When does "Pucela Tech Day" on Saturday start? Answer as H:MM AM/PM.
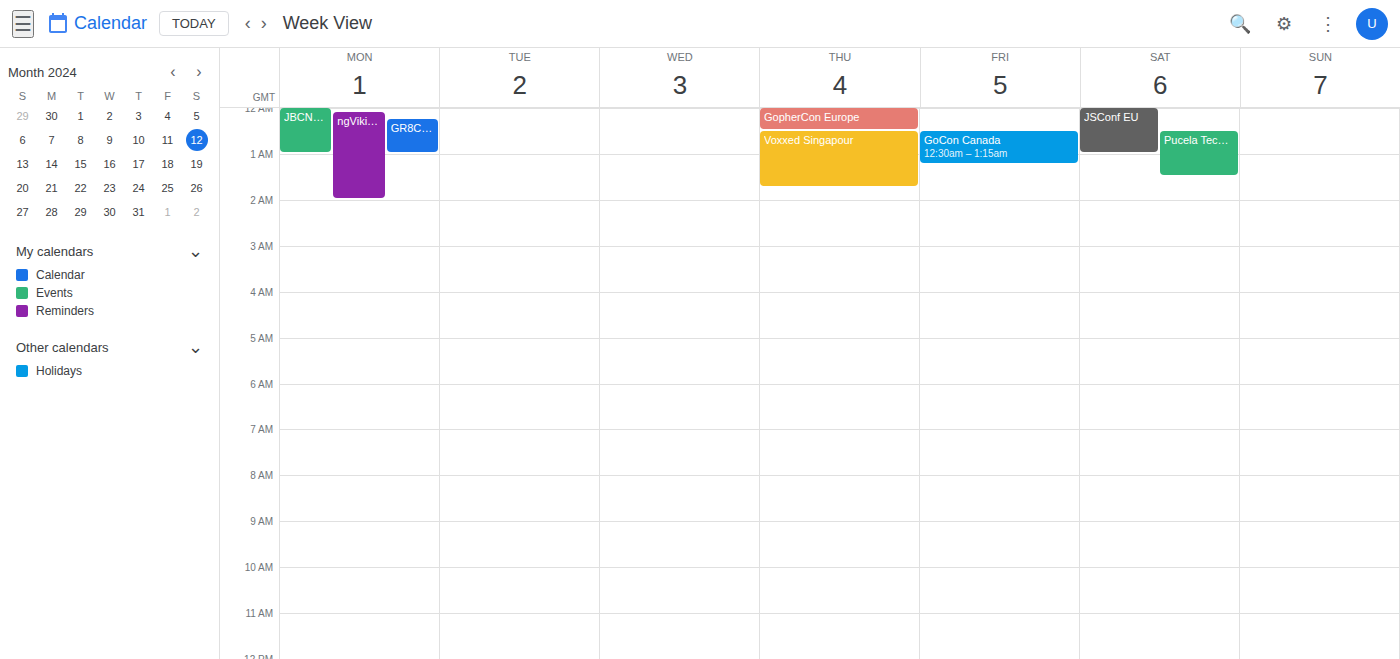
12:30 AM